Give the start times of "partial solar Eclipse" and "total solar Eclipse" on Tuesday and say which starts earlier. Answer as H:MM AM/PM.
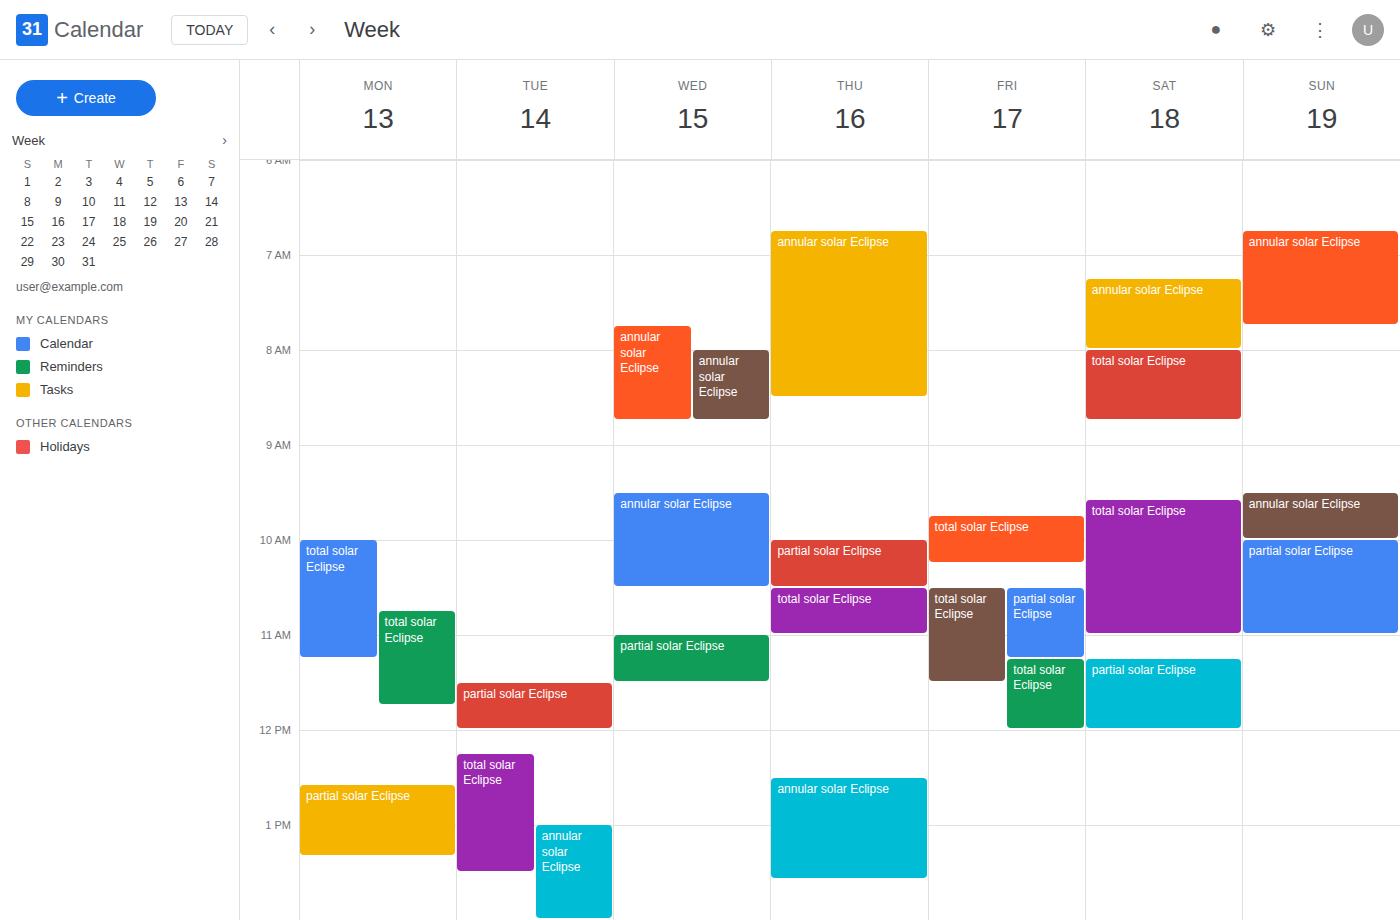
"partial solar Eclipse" 11:30 AM; "total solar Eclipse" 12:15 PM.